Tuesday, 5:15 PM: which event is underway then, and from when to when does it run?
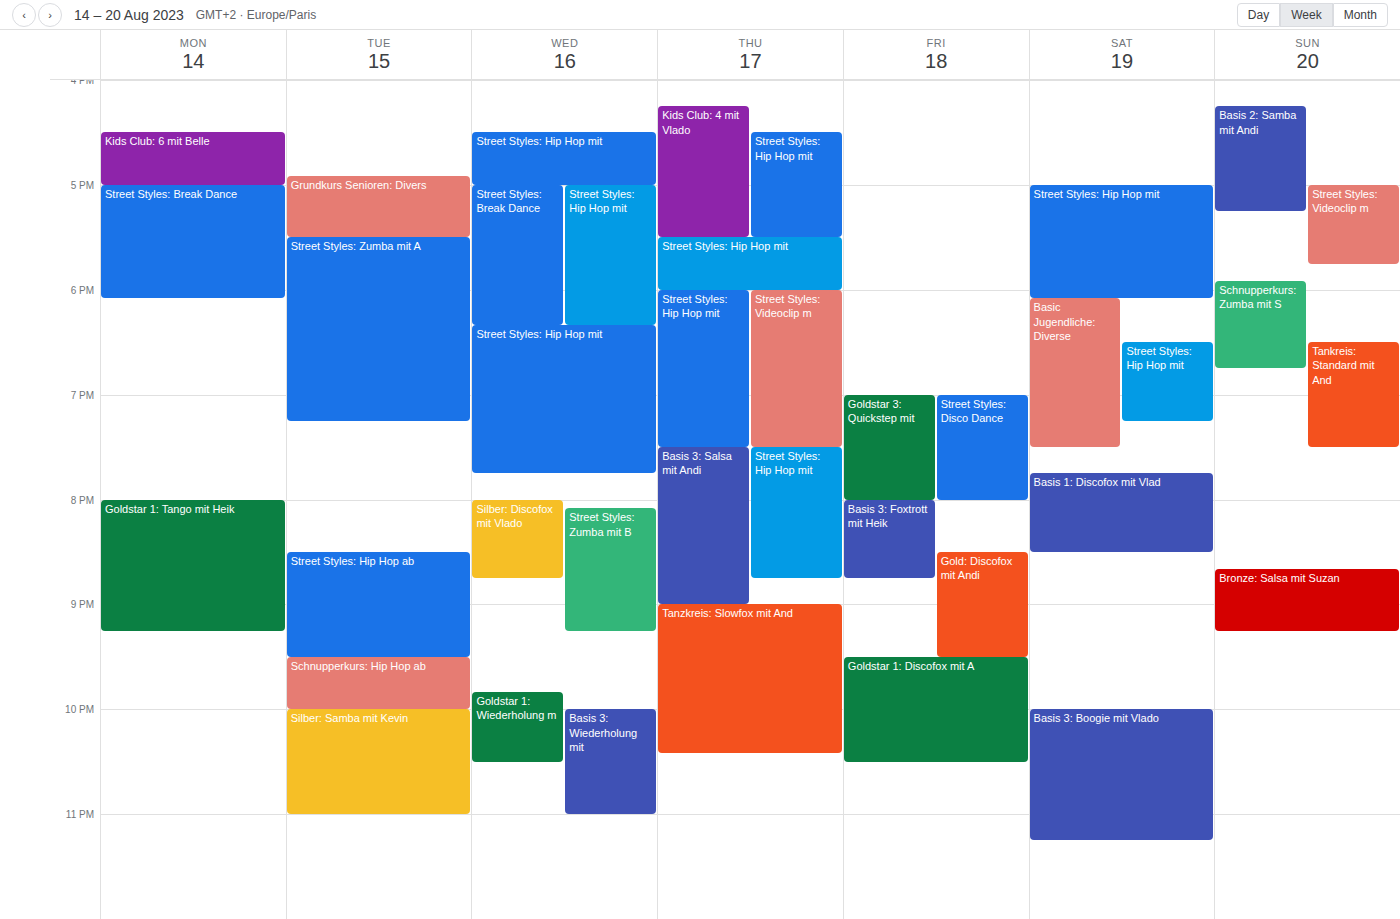
"Grundkurs Senioren: Divers", 4:55 PM to 5:30 PM